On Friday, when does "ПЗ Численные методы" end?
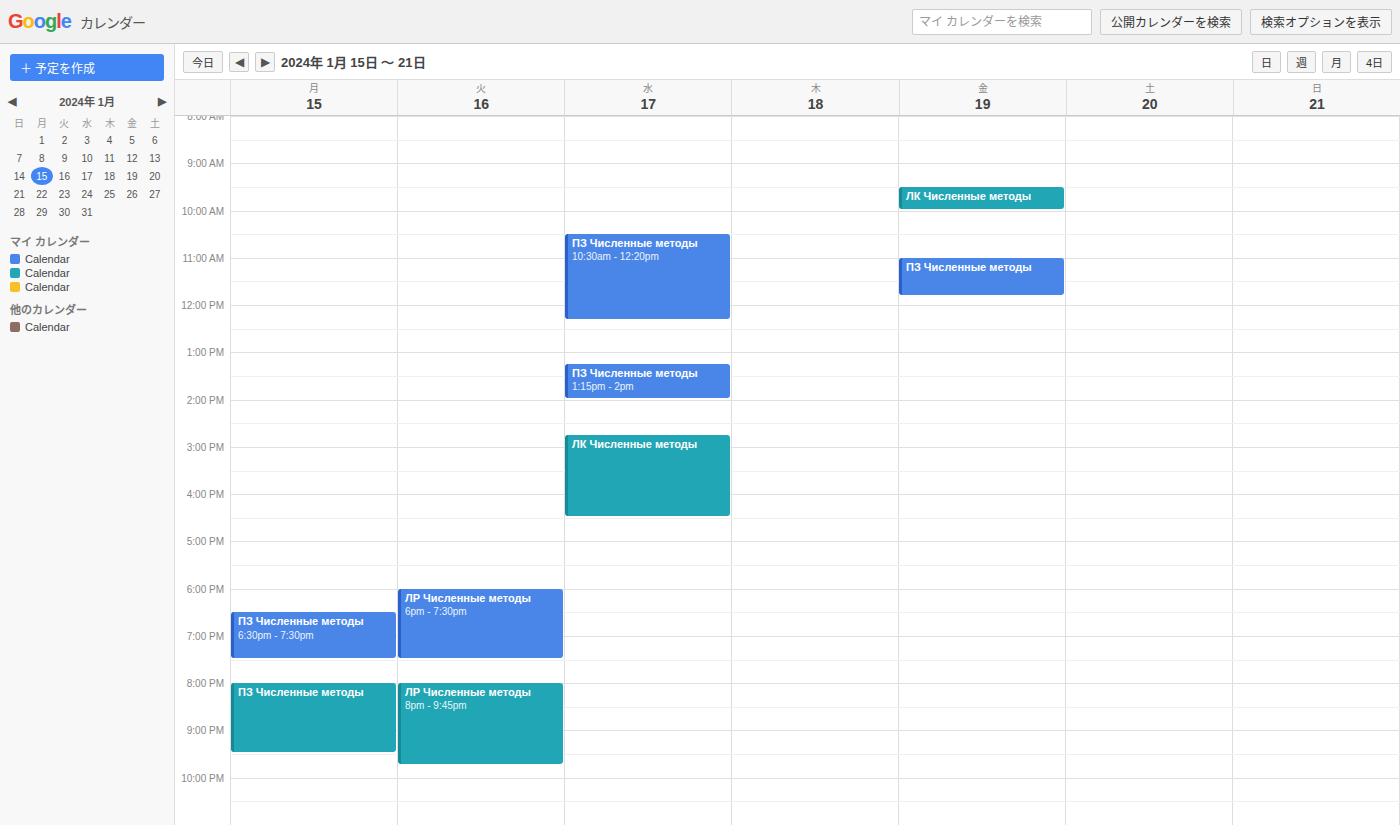
11:50